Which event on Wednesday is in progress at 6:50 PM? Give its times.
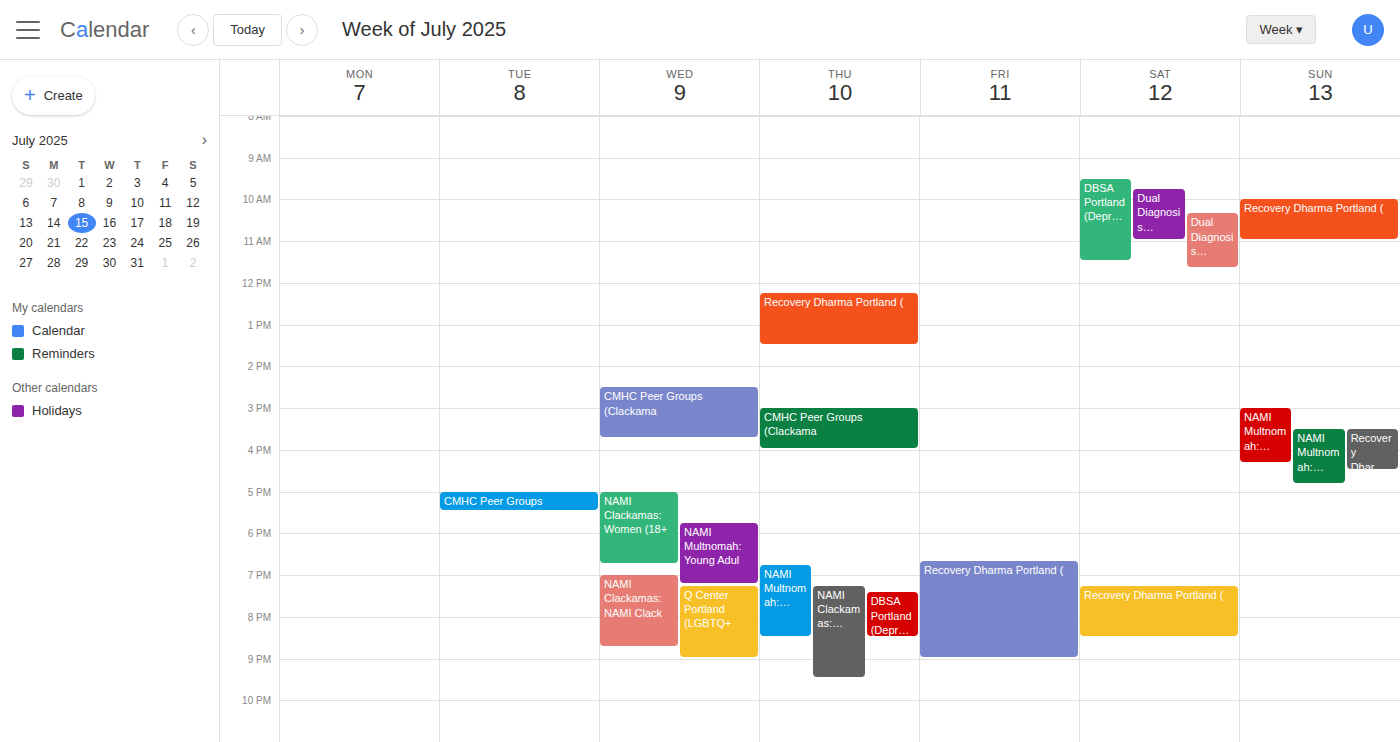
"NAMI Multnomah: Young Adul", 5:45 PM to 7:15 PM